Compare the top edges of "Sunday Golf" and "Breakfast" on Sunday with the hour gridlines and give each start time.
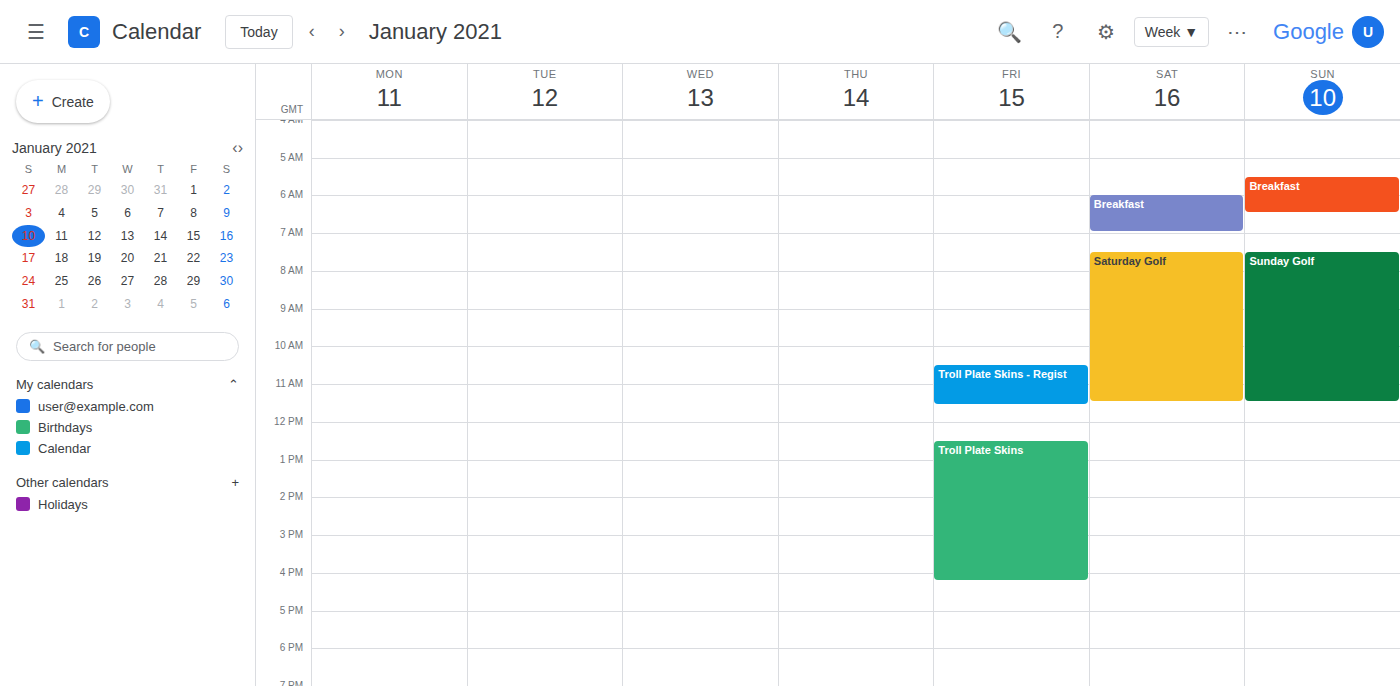
"Sunday Golf": 07:30, halfway between the 07:00 and 08:00 lines. "Breakfast": 05:30, halfway between the 05:00 and 06:00 lines.